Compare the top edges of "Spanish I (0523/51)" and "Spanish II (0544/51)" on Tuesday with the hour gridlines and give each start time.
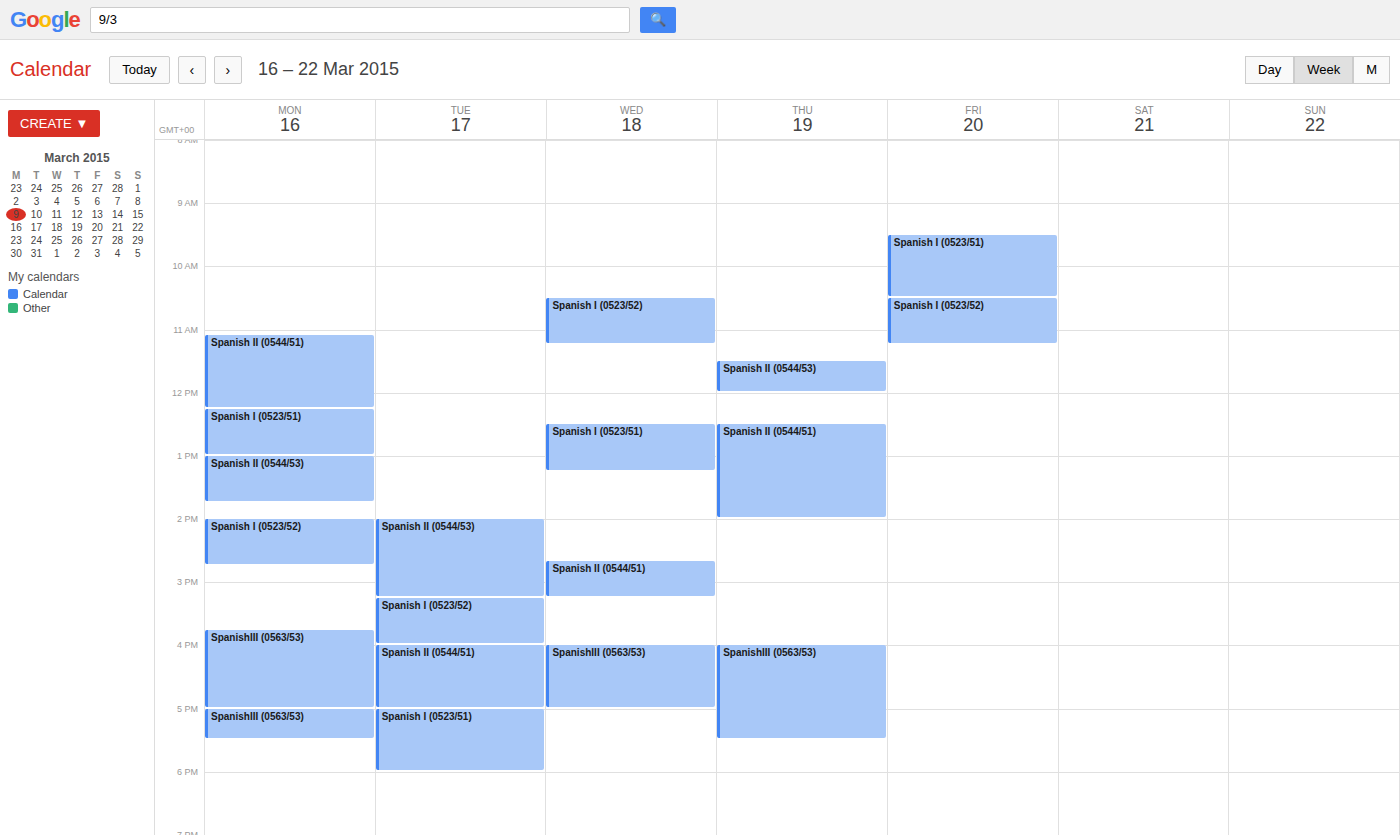
"Spanish I (0523/51)": 5:00 PM, exactly on the 5 PM line. "Spanish II (0544/51)": 4:00 PM, exactly on the 4 PM line.